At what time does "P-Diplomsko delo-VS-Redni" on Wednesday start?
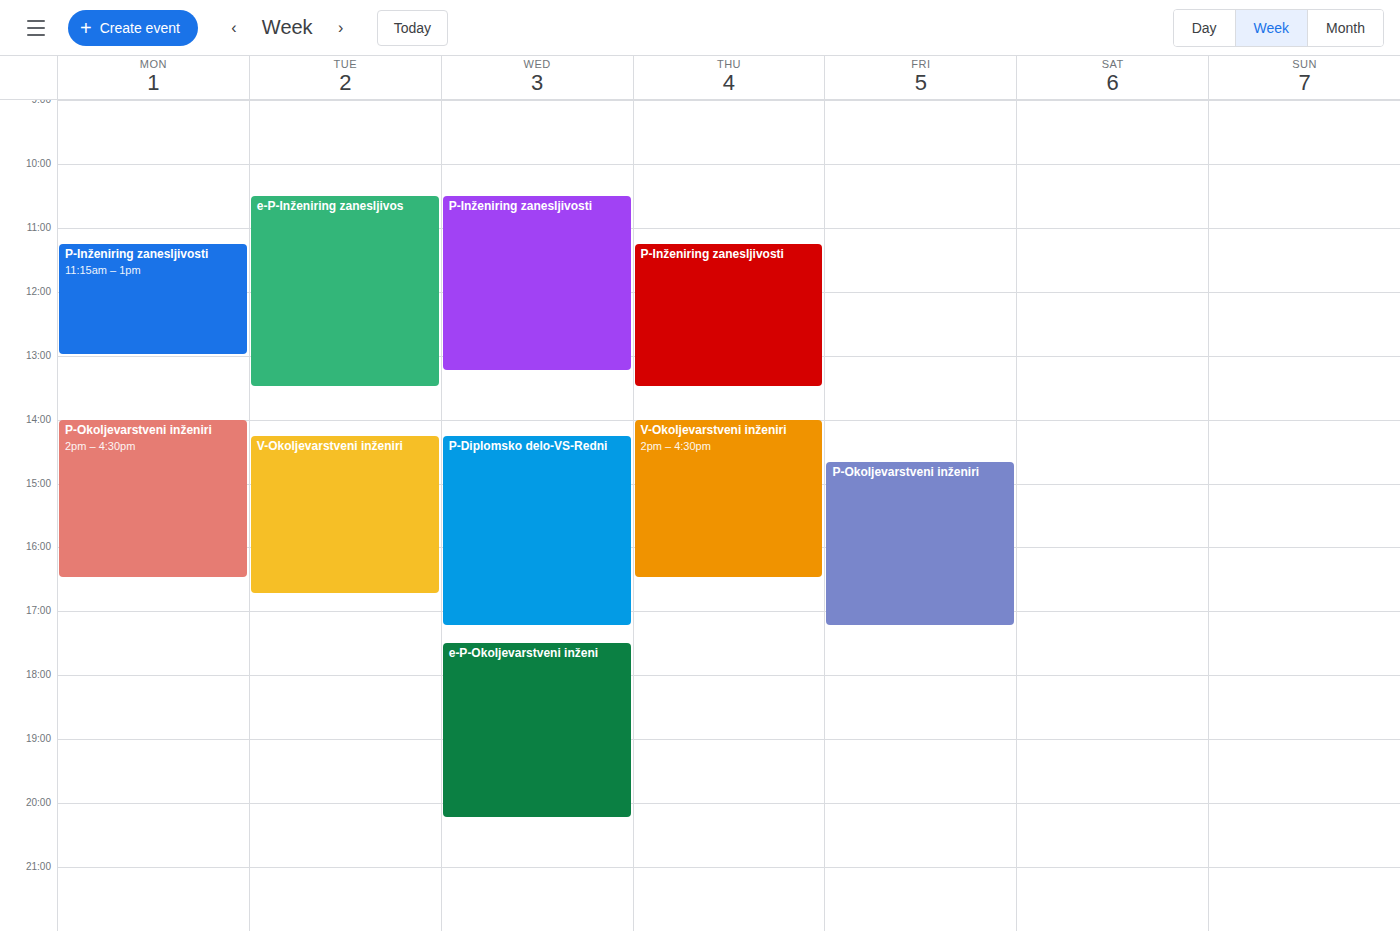
2:15 PM